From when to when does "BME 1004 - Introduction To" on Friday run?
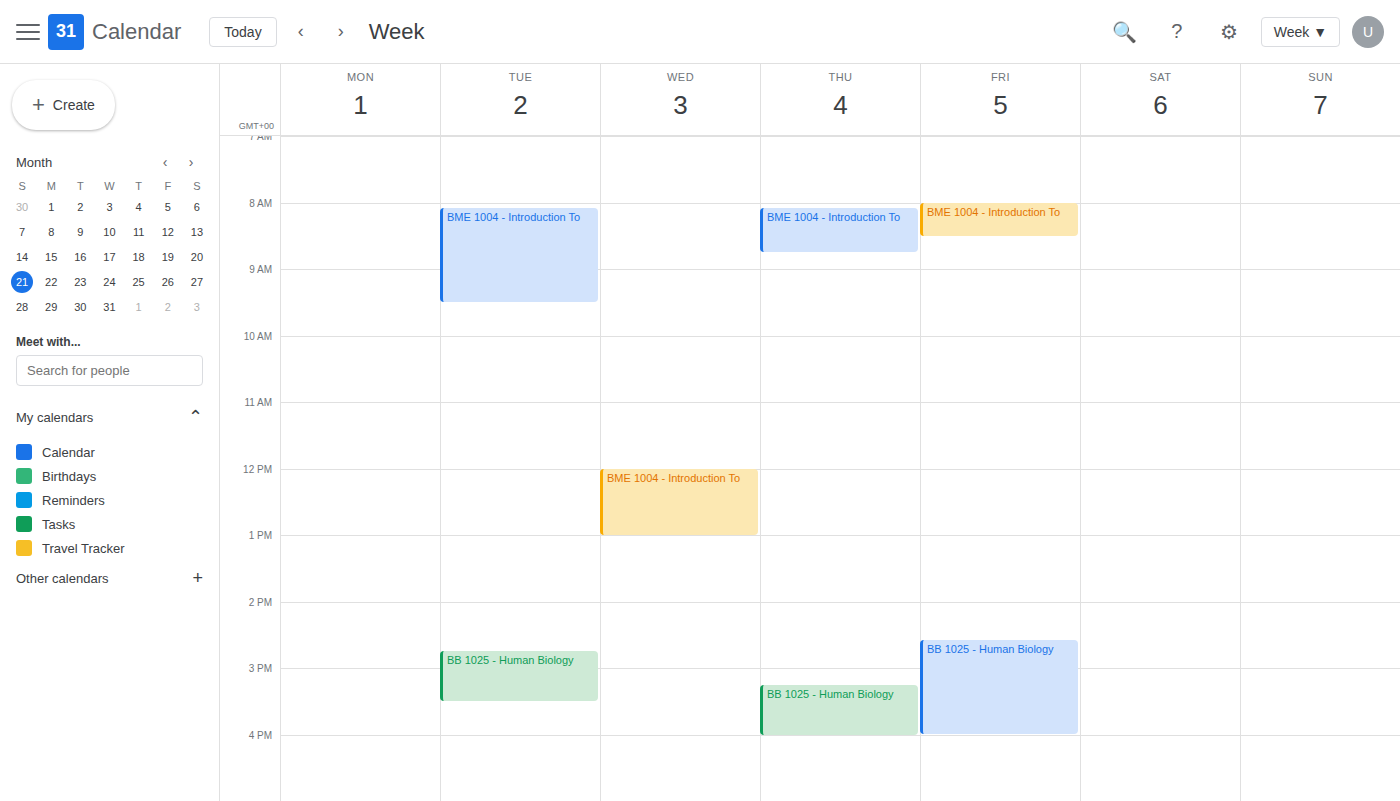
8:00 AM to 8:30 AM